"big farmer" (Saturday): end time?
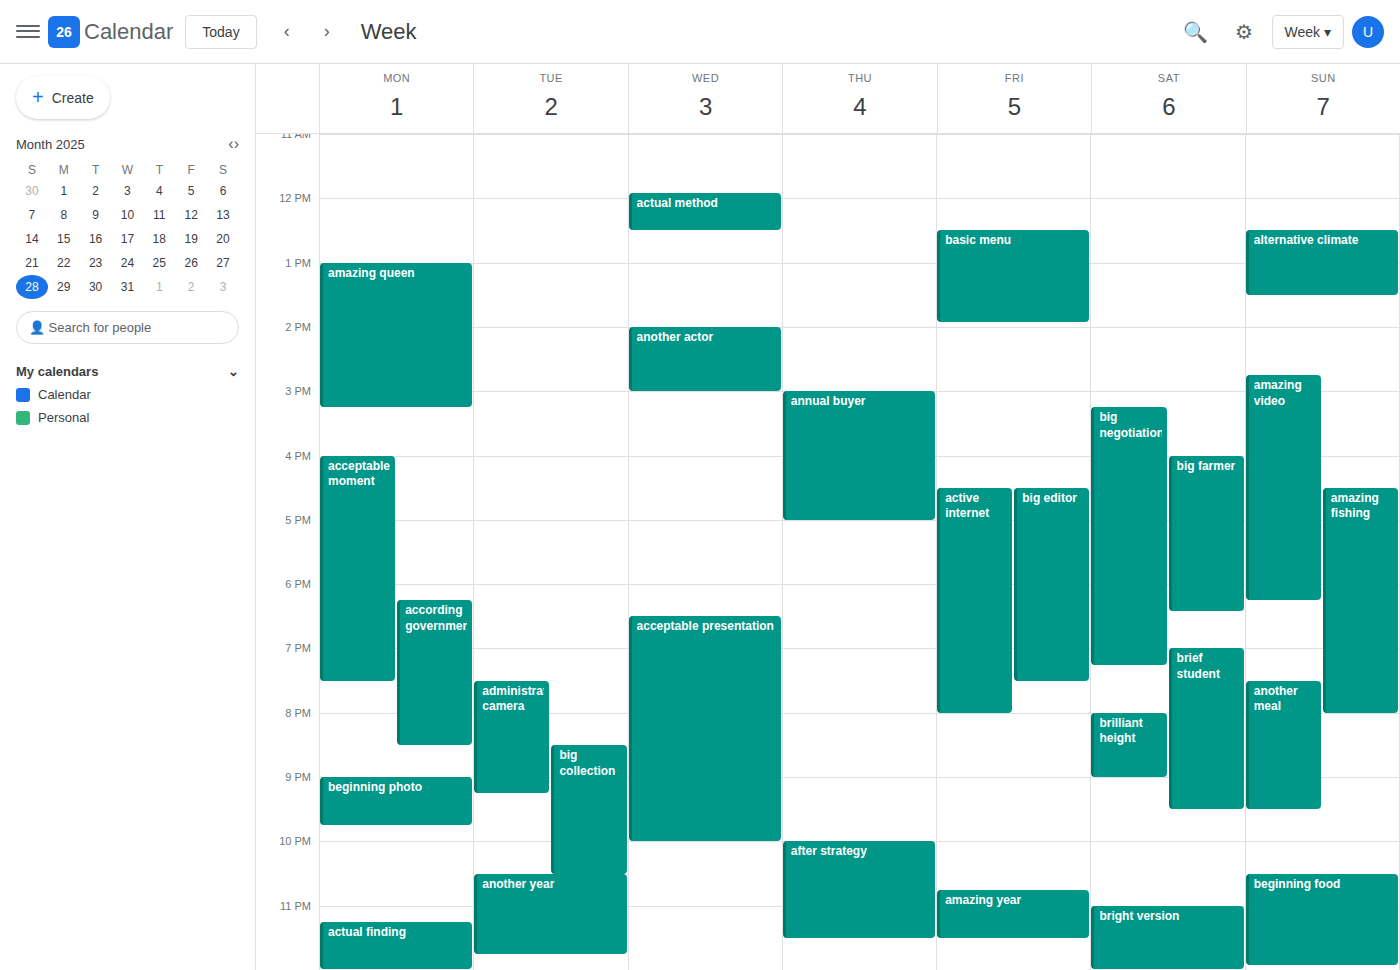
6:25 PM